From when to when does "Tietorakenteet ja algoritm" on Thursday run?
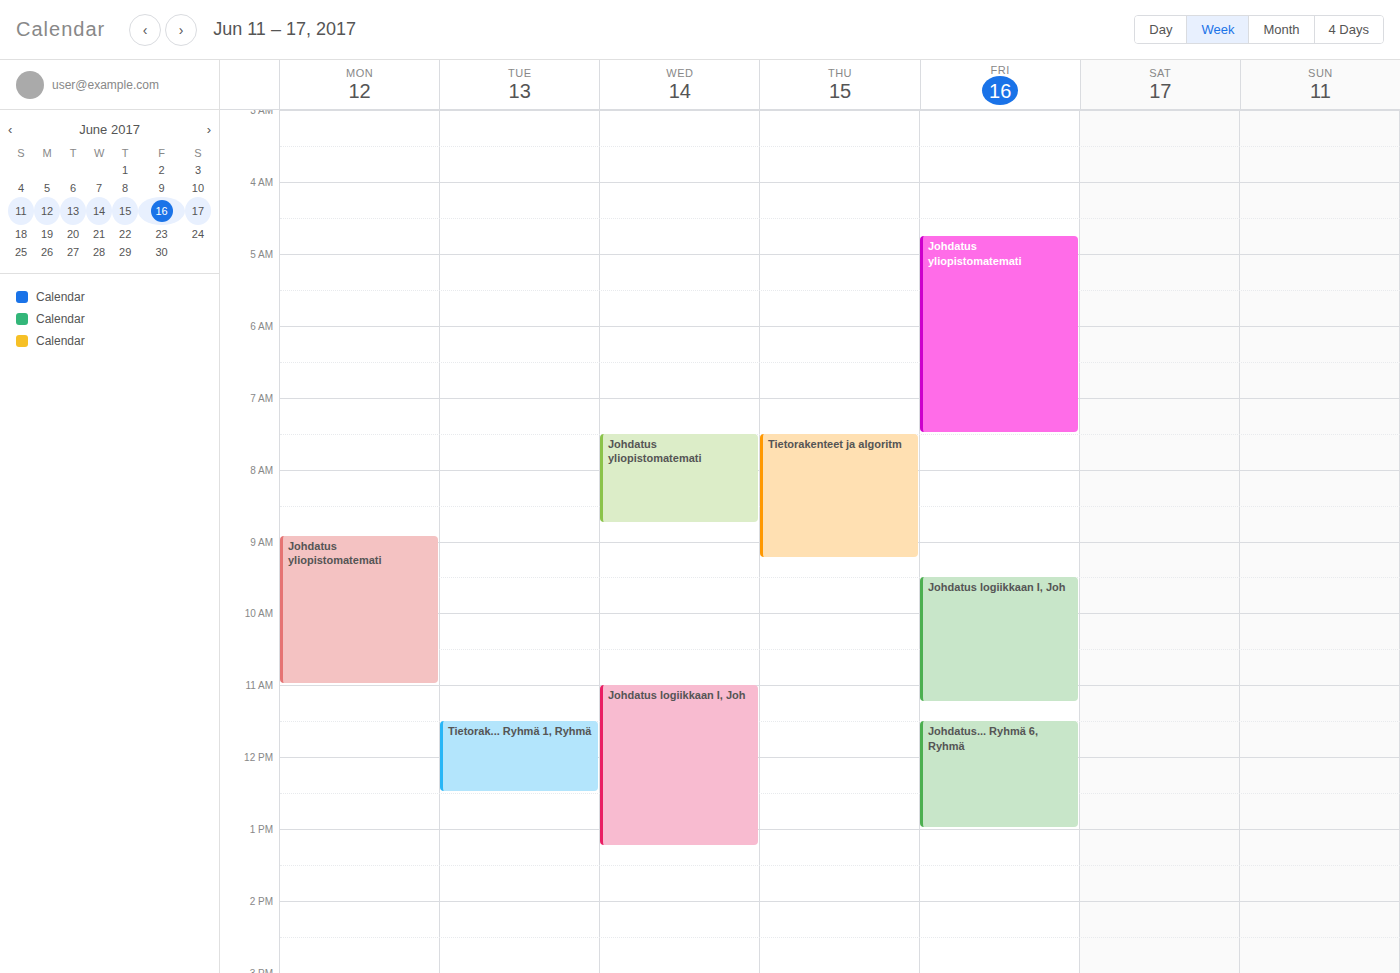
7:30 AM to 9:15 AM